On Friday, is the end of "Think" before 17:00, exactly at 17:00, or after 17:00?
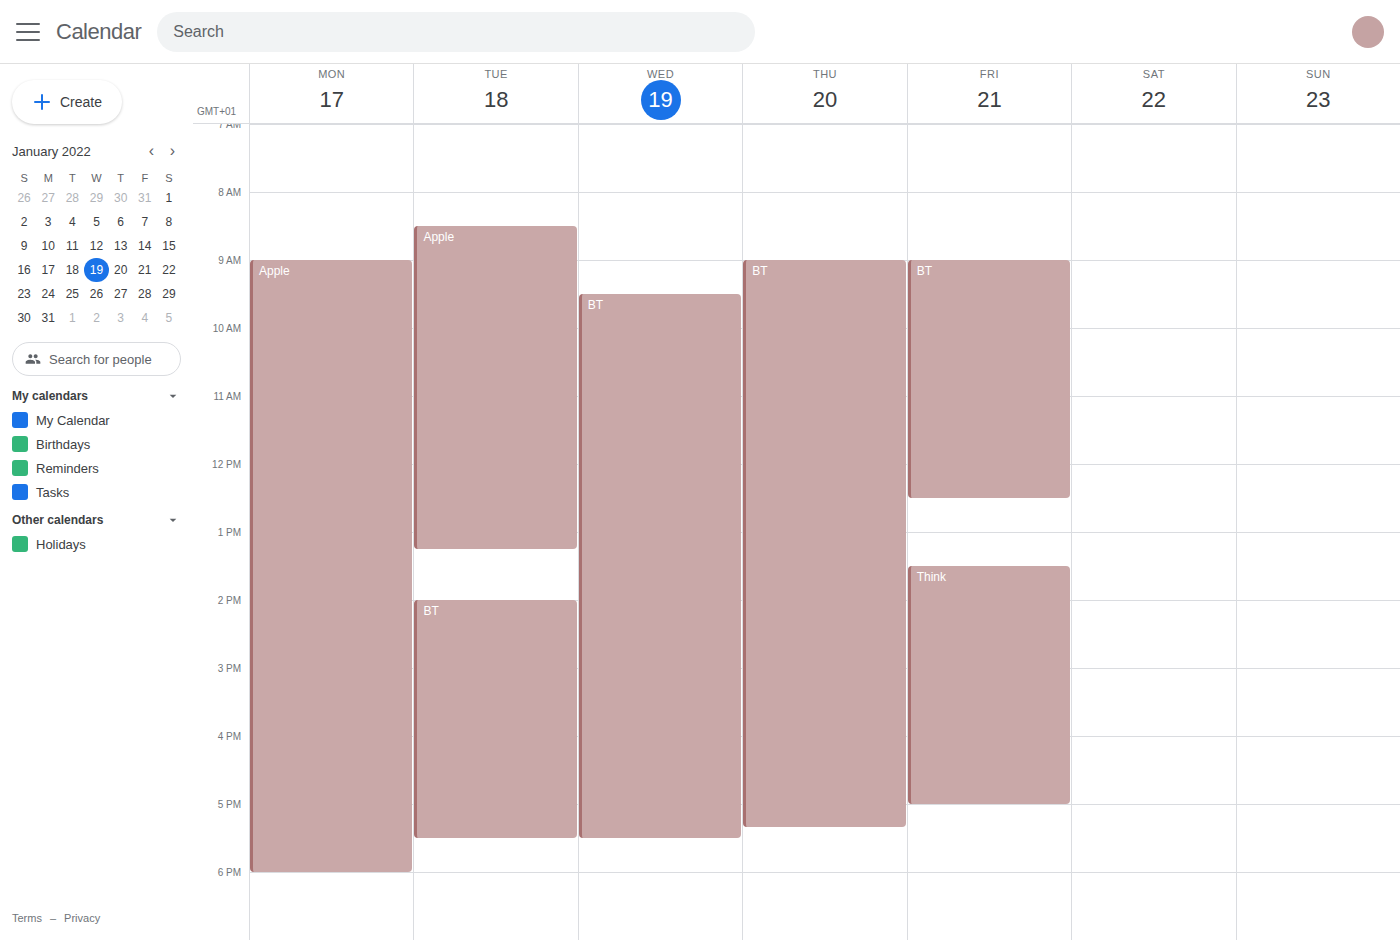
17:00 -- exactly at 17:00, on the 17:00 line.